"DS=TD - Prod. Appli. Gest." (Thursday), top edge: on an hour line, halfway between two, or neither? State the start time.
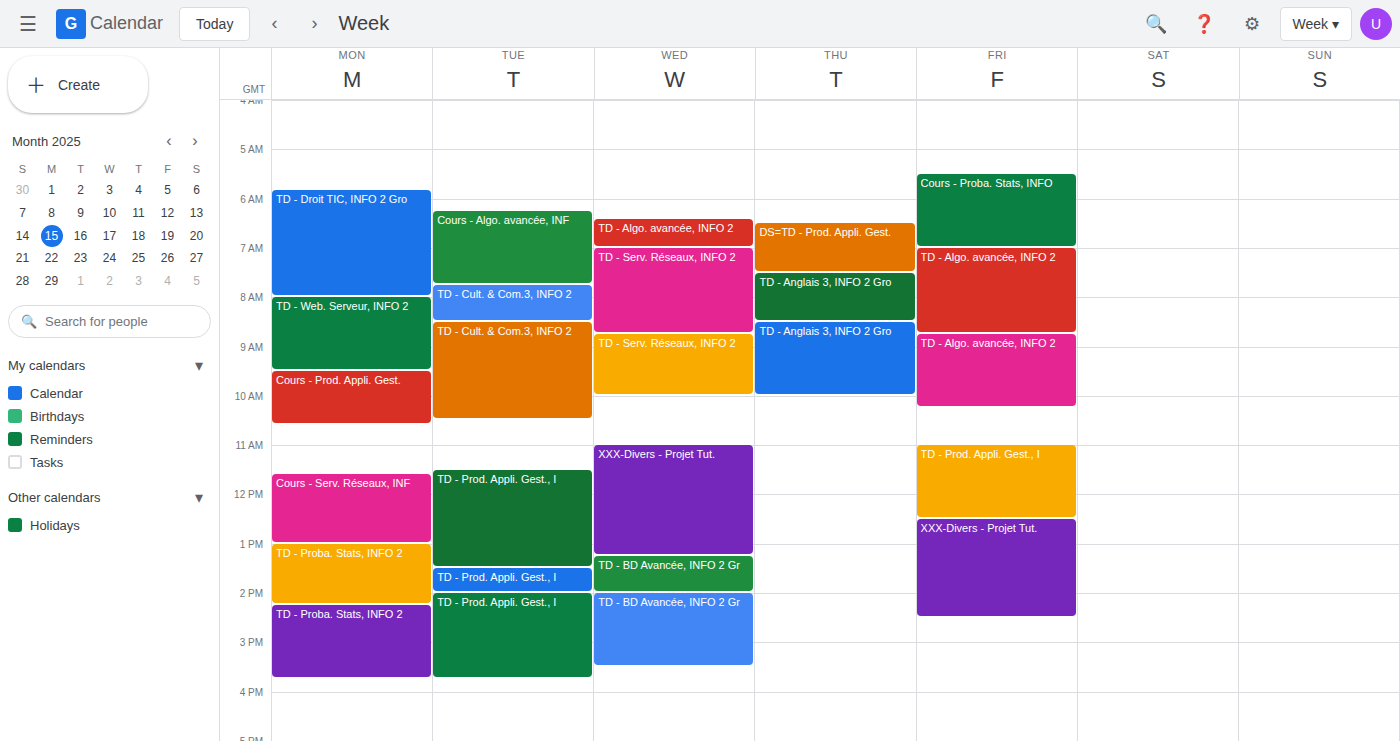
6:30 AM -- halfway between the 6 AM and 7 AM lines.